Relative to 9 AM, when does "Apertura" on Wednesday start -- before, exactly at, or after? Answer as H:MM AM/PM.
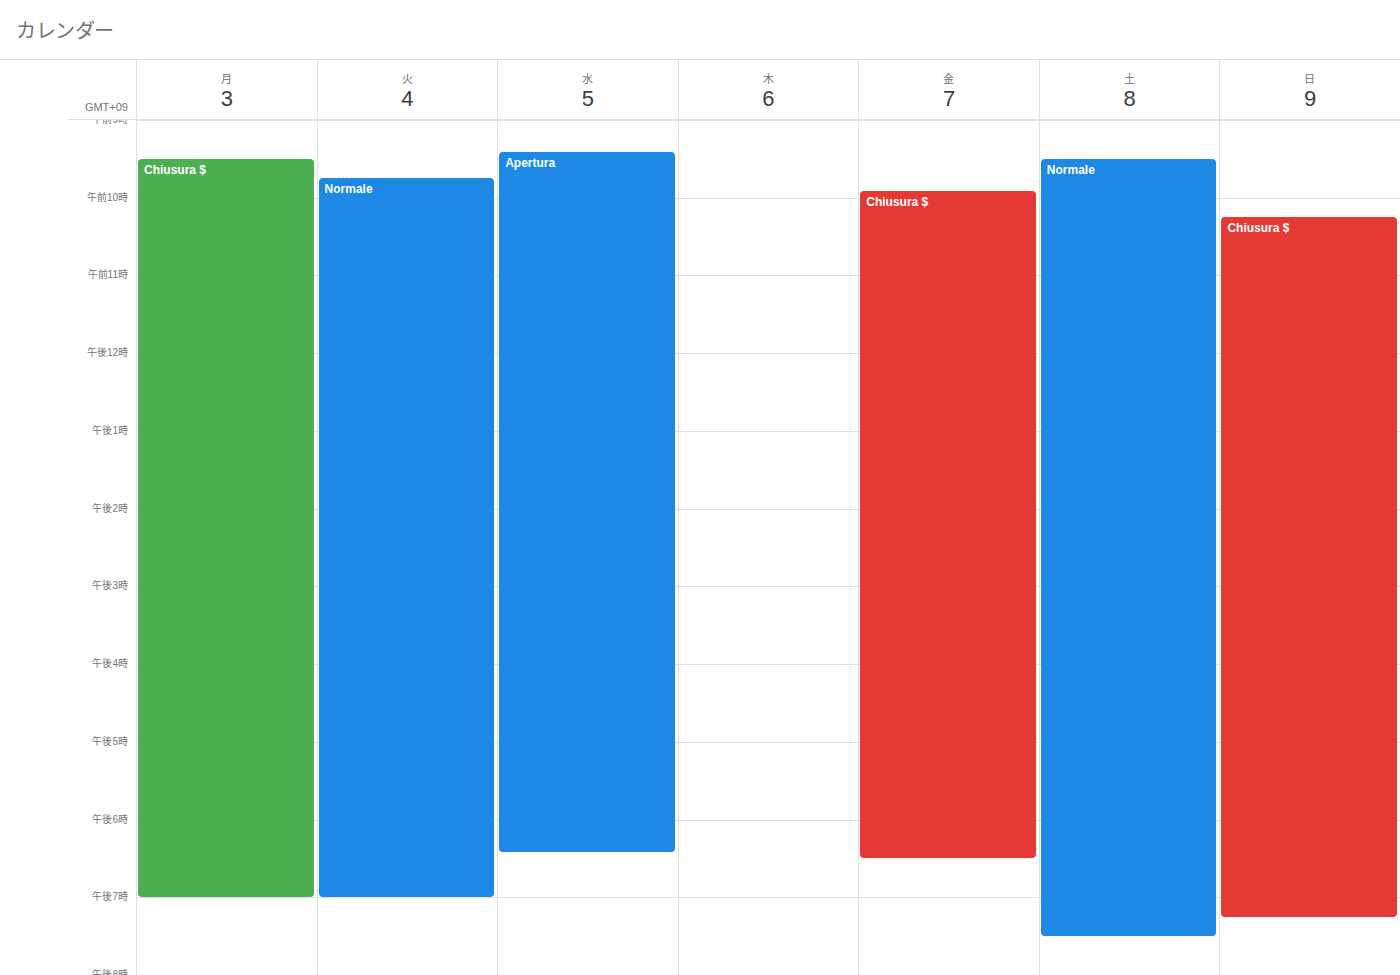
9:25 AM -- after 9 AM, 25 minutes below the 9 AM line.